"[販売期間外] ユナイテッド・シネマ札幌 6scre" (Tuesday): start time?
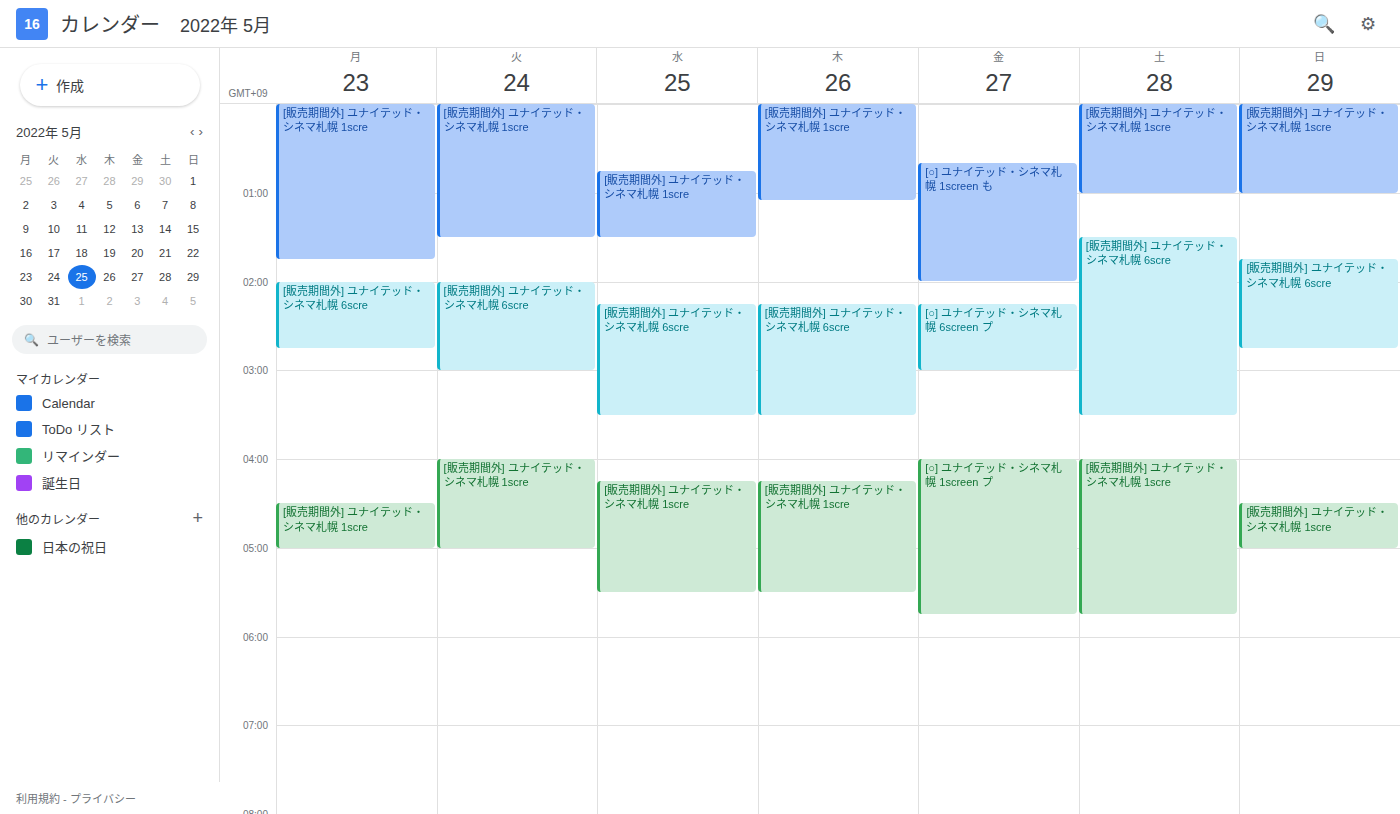
2:00 AM